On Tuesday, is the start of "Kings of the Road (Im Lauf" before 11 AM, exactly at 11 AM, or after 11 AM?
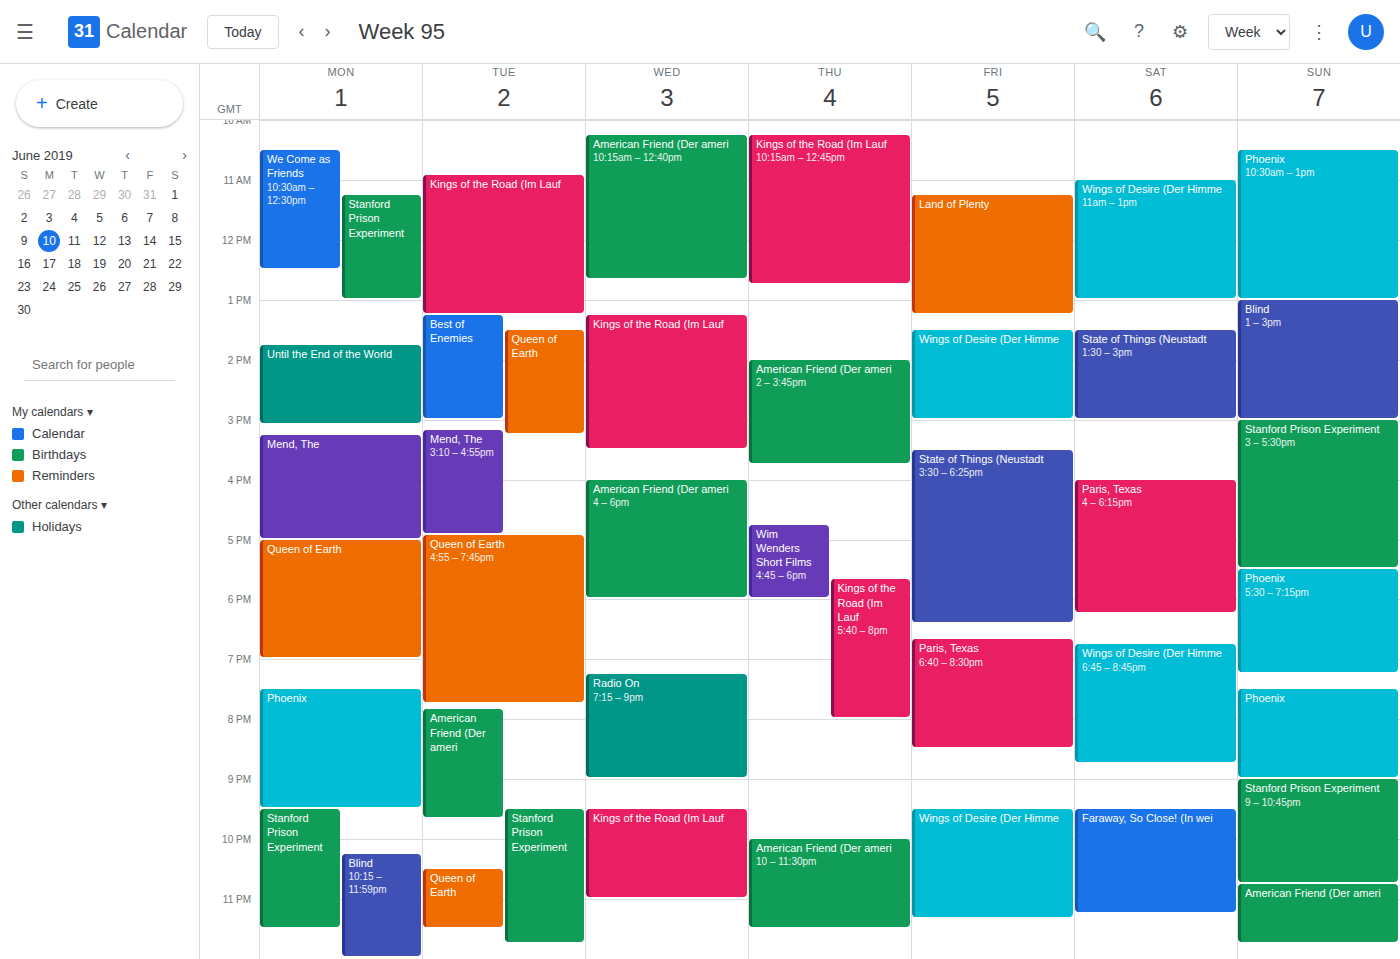
10:55 AM -- before 11 AM, 5 minutes above the 11 AM line.